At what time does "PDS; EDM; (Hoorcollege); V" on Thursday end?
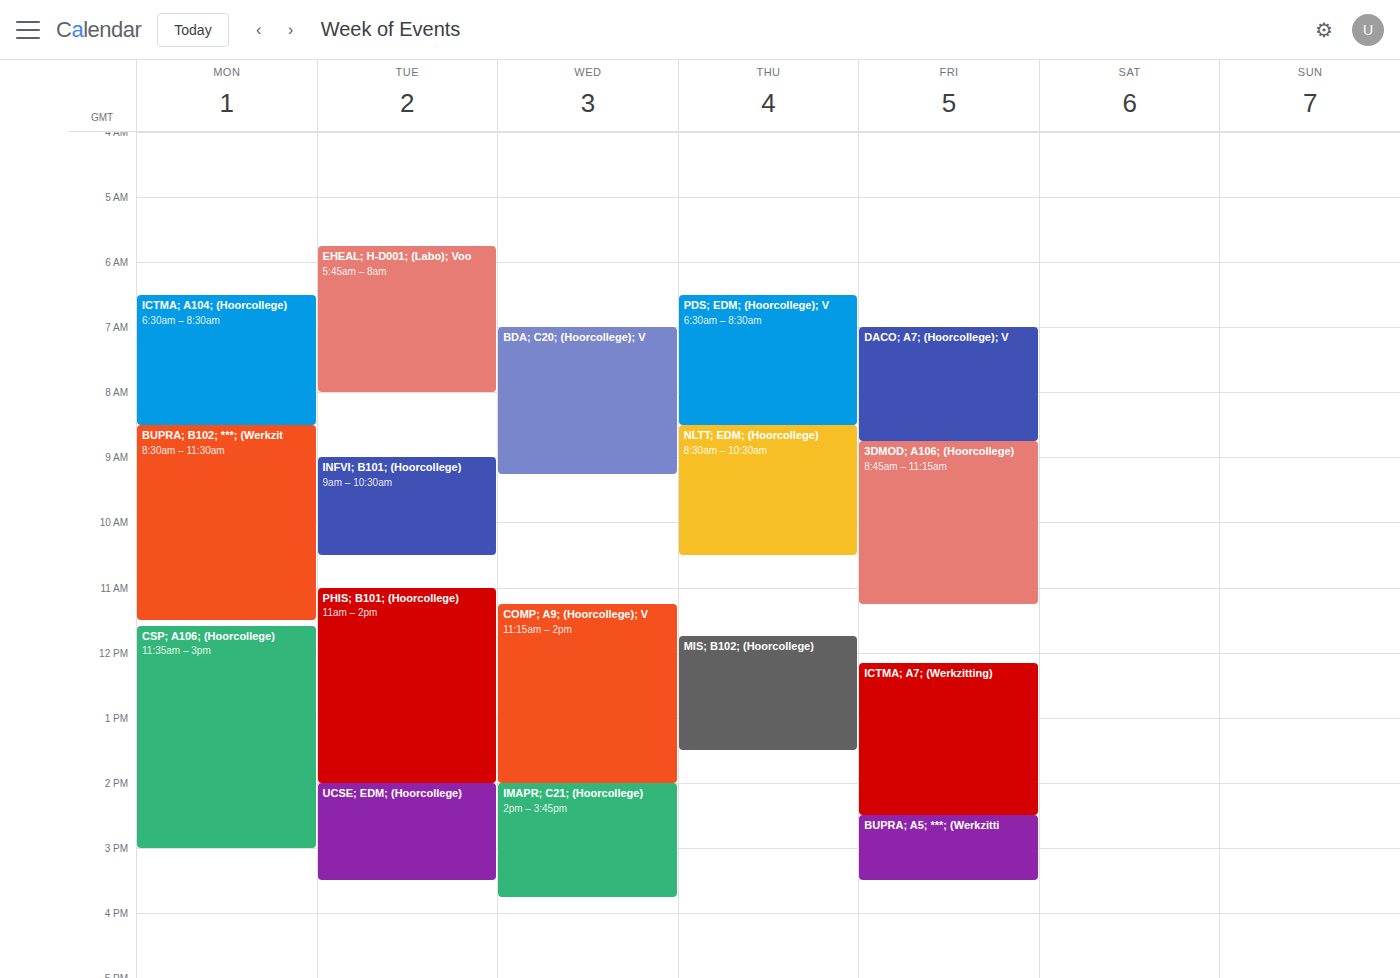
8:30 AM